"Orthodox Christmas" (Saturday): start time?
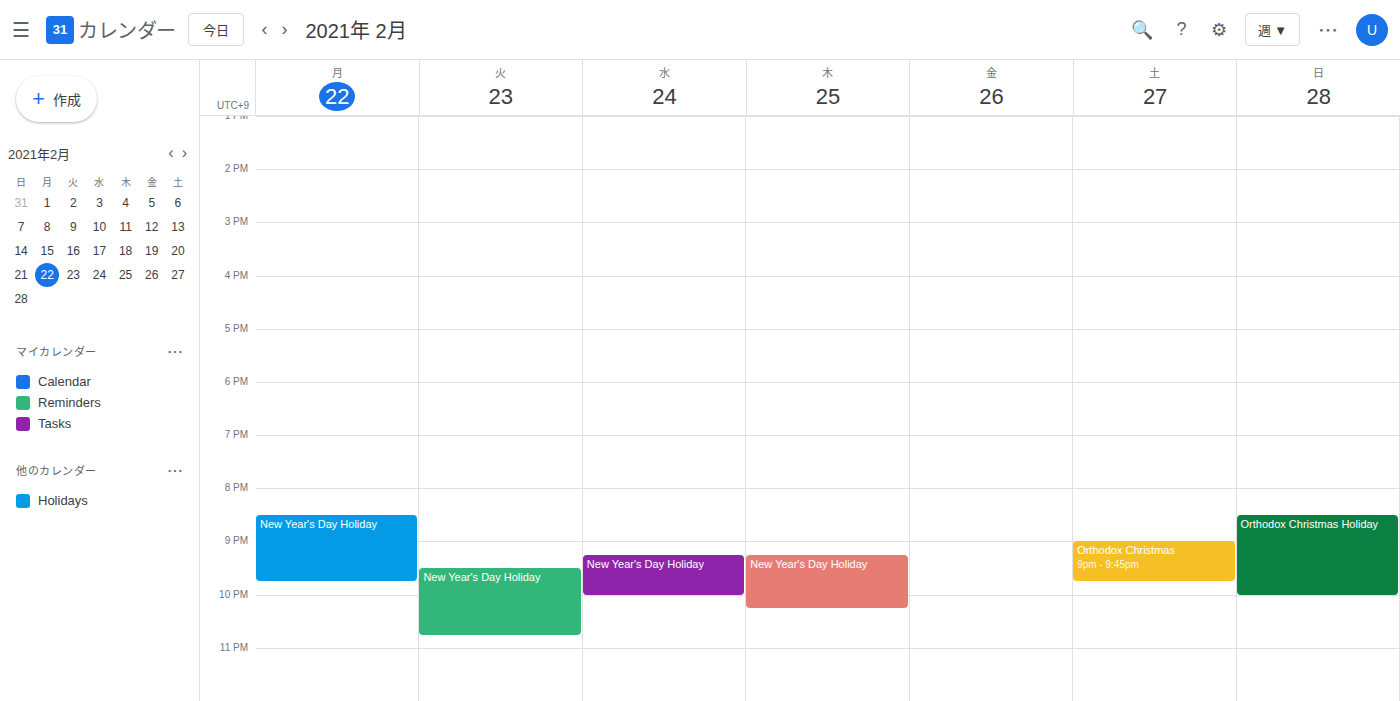
9:00 PM